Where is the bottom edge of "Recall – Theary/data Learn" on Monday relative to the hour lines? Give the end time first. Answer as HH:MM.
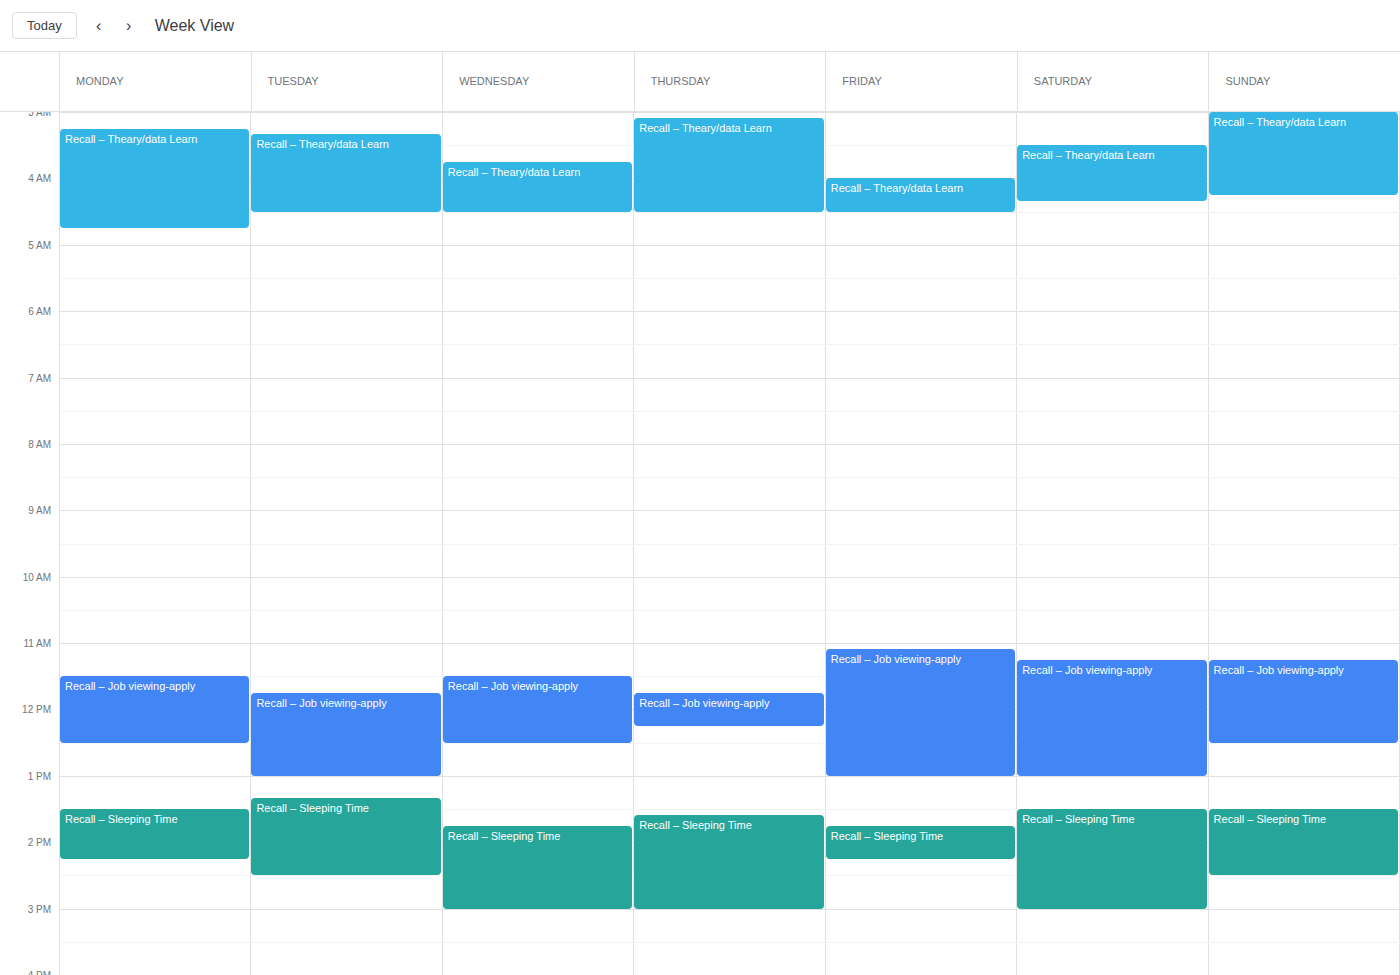
04:45 -- neither: three quarters of the way from the 04:00 line to the 05:00 line.